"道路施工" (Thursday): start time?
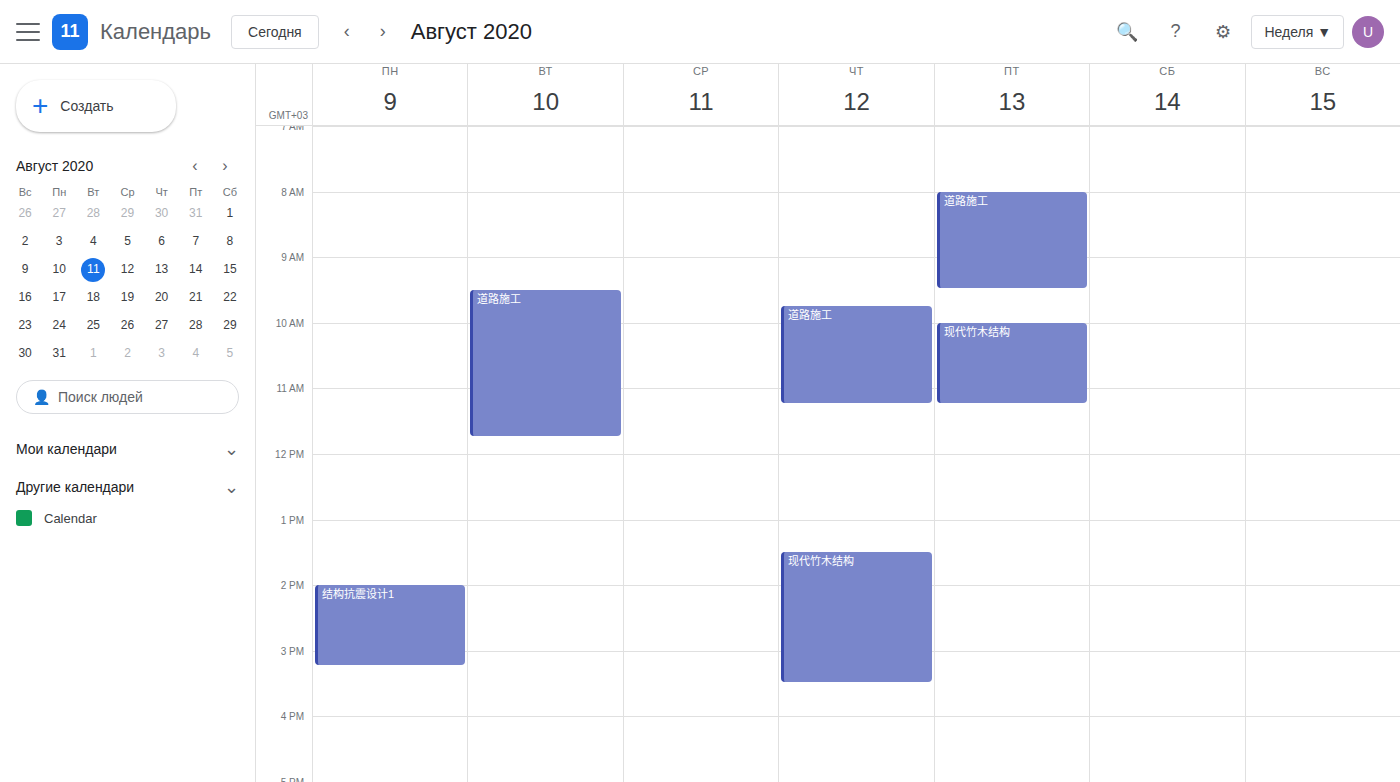
9:45 AM